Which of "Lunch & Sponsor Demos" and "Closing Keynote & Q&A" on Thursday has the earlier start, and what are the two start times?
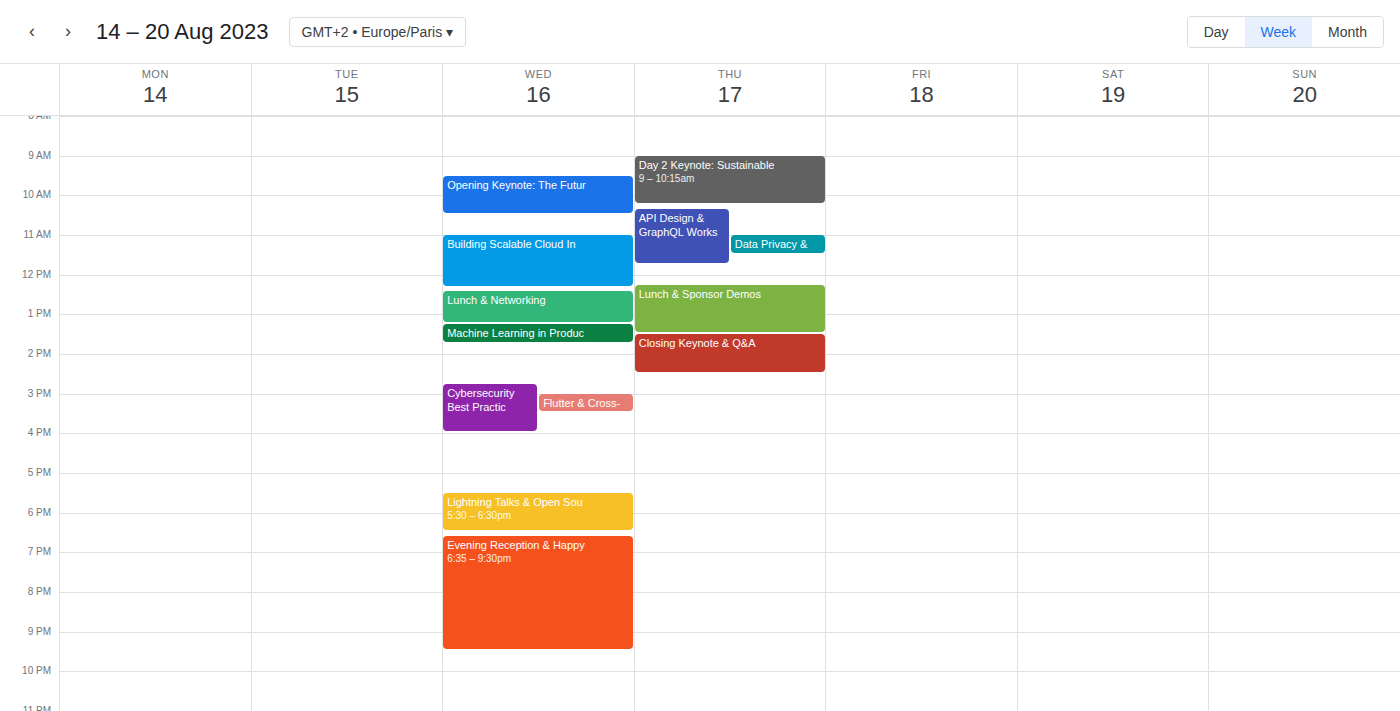
"Lunch & Sponsor Demos" 12:15 PM; "Closing Keynote & Q&A" 1:30 PM.